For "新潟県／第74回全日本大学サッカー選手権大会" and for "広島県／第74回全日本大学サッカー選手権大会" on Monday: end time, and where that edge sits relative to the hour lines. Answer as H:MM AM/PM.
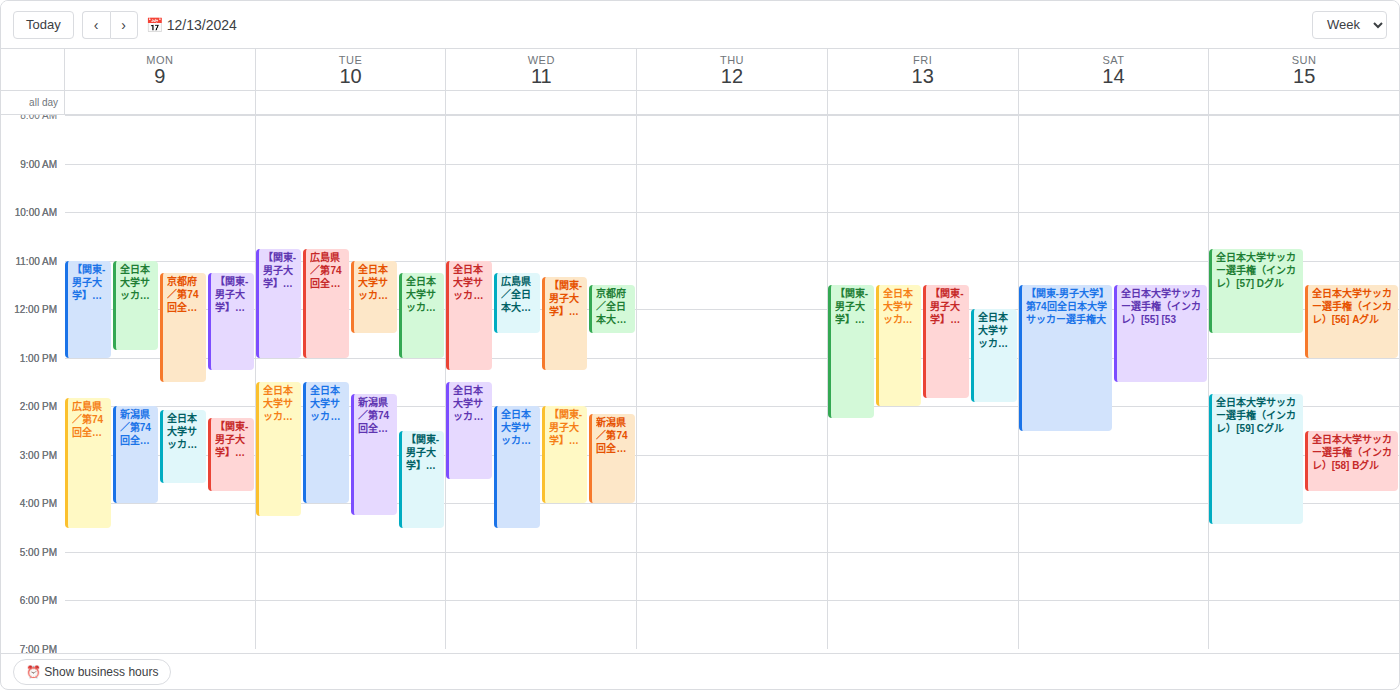
"新潟県／第74回全日本大学サッカー選手権大会": 4:00 PM, exactly on the 4 PM line. "広島県／第74回全日本大学サッカー選手権大会": 4:30 PM, halfway between the 4 PM and 5 PM lines.